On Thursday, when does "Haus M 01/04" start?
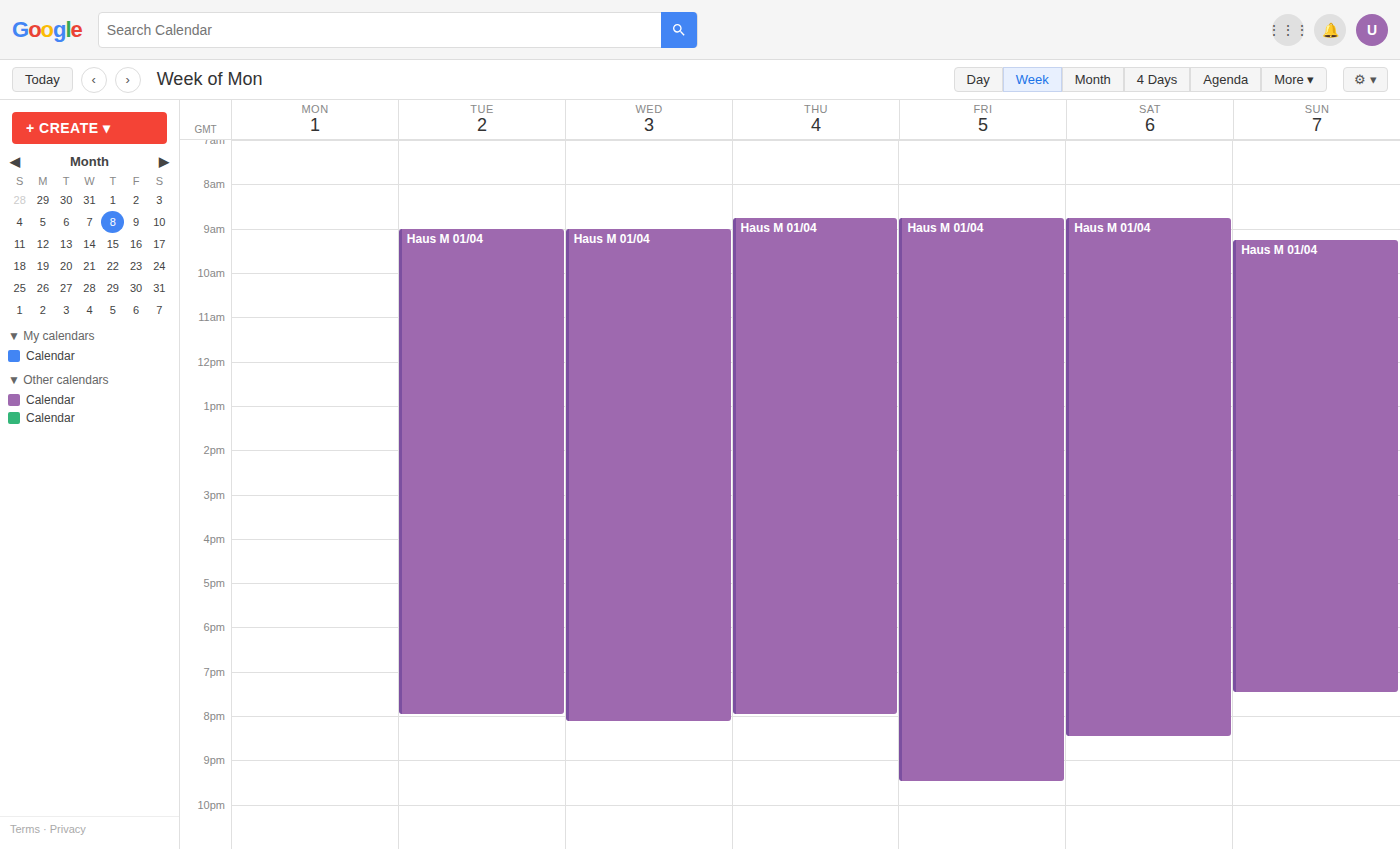
8:45 AM